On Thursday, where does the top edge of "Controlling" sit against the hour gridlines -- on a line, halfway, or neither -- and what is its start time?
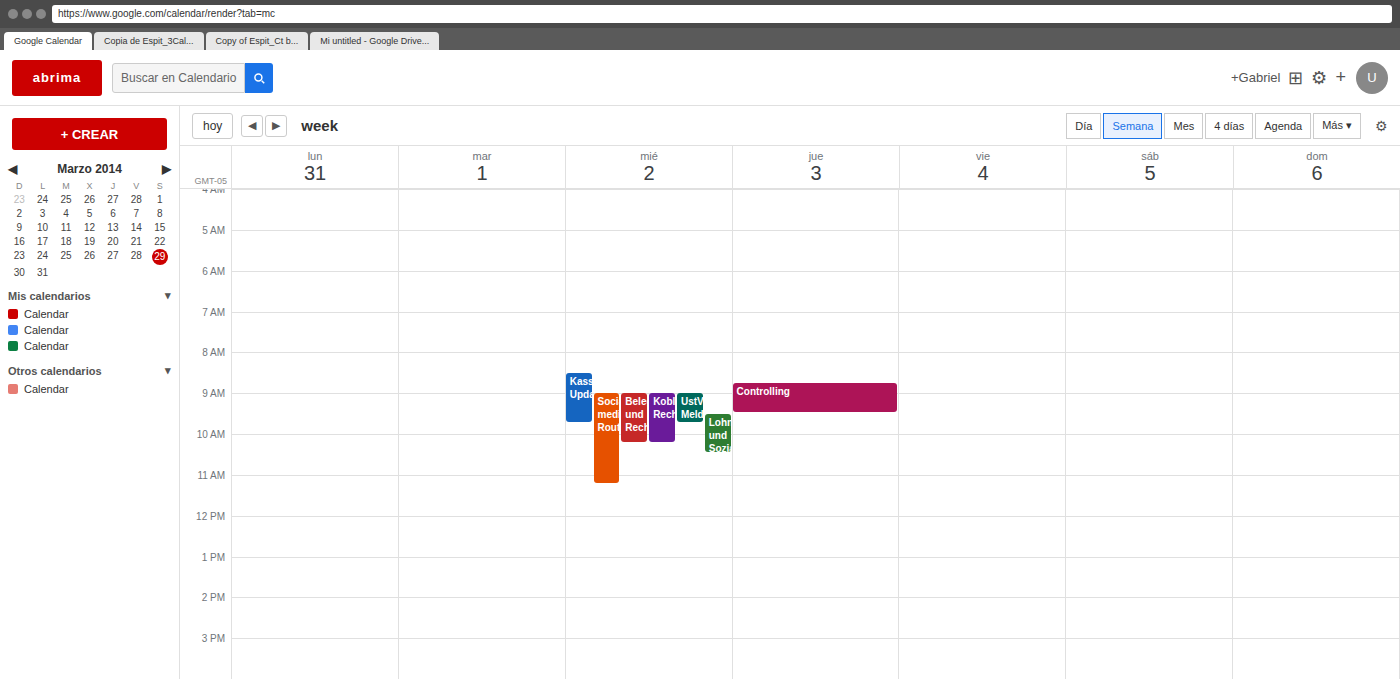
8:45 AM -- neither: three quarters of the way from the 8 AM line to the 9 AM line.